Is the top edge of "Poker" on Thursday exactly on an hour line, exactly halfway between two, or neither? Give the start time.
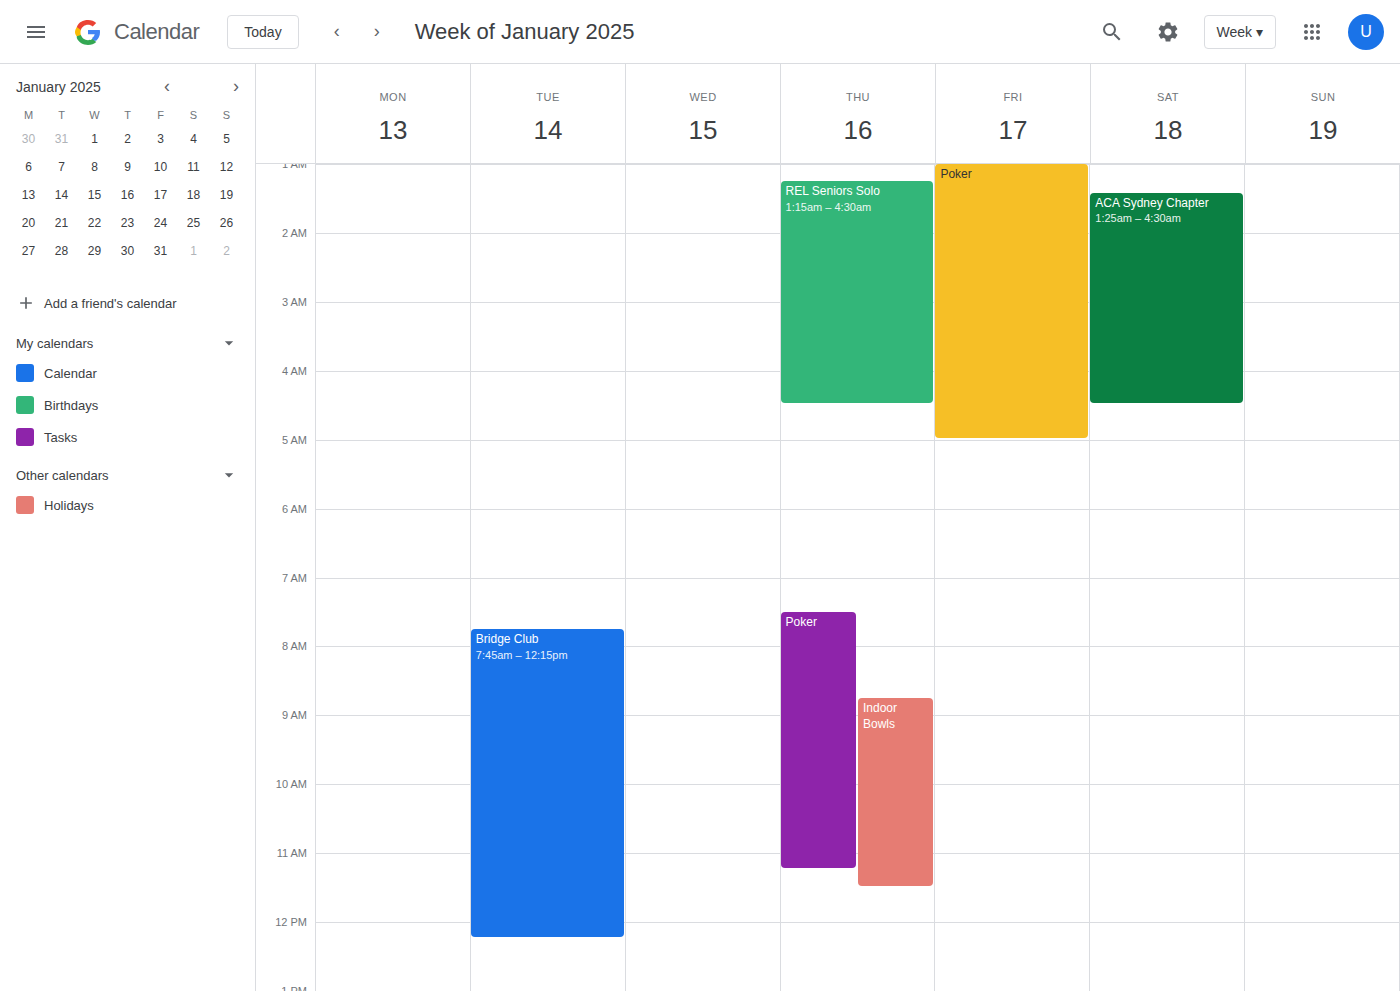
07:30 -- halfway between the 07:00 and 08:00 lines.